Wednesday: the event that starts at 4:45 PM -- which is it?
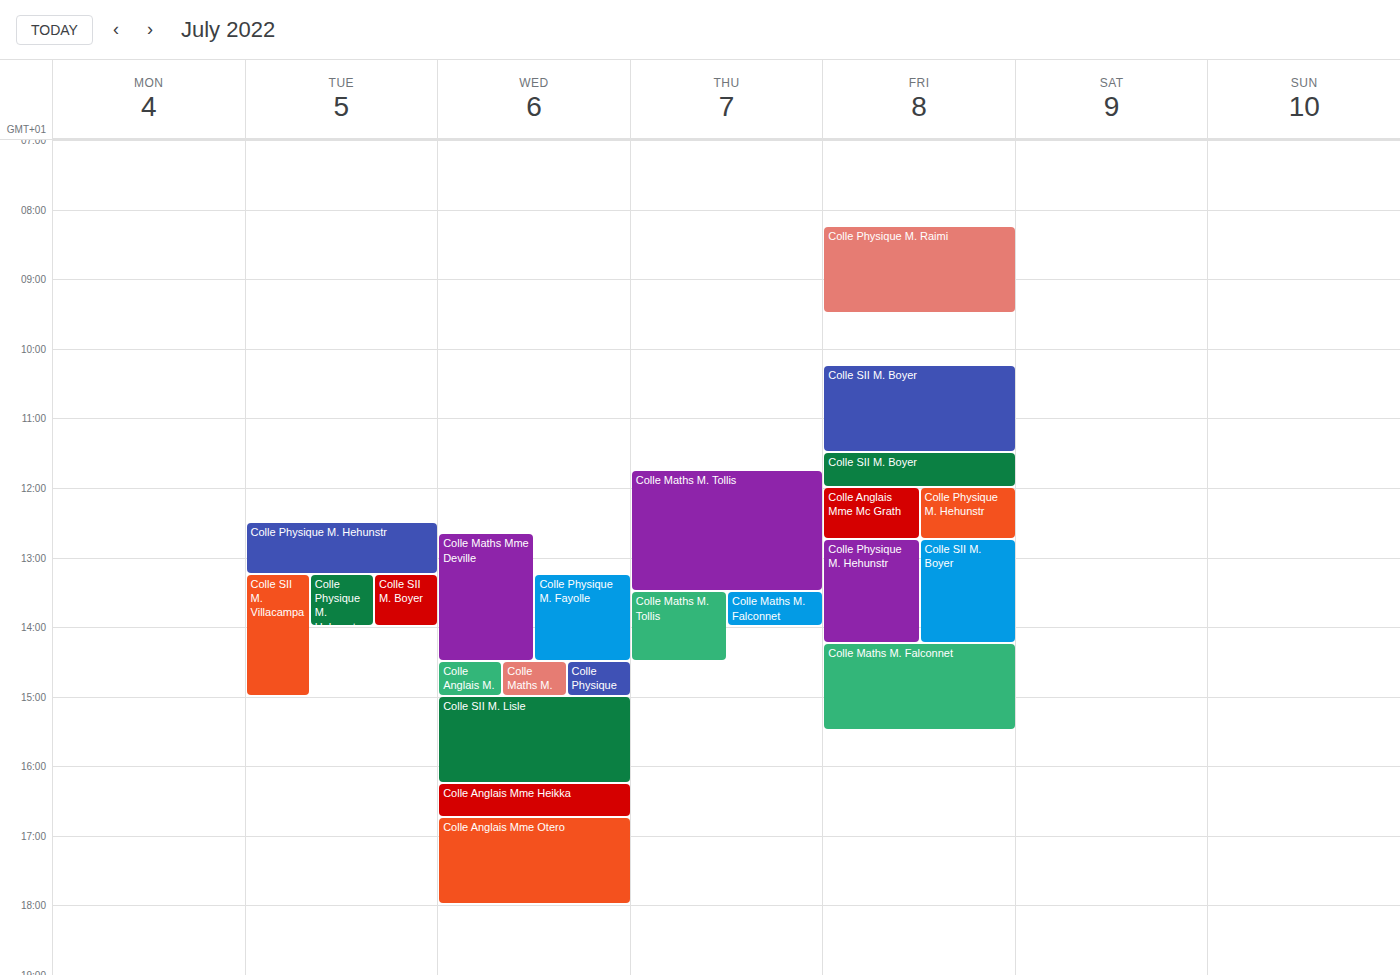
"Colle Anglais Mme Otero"